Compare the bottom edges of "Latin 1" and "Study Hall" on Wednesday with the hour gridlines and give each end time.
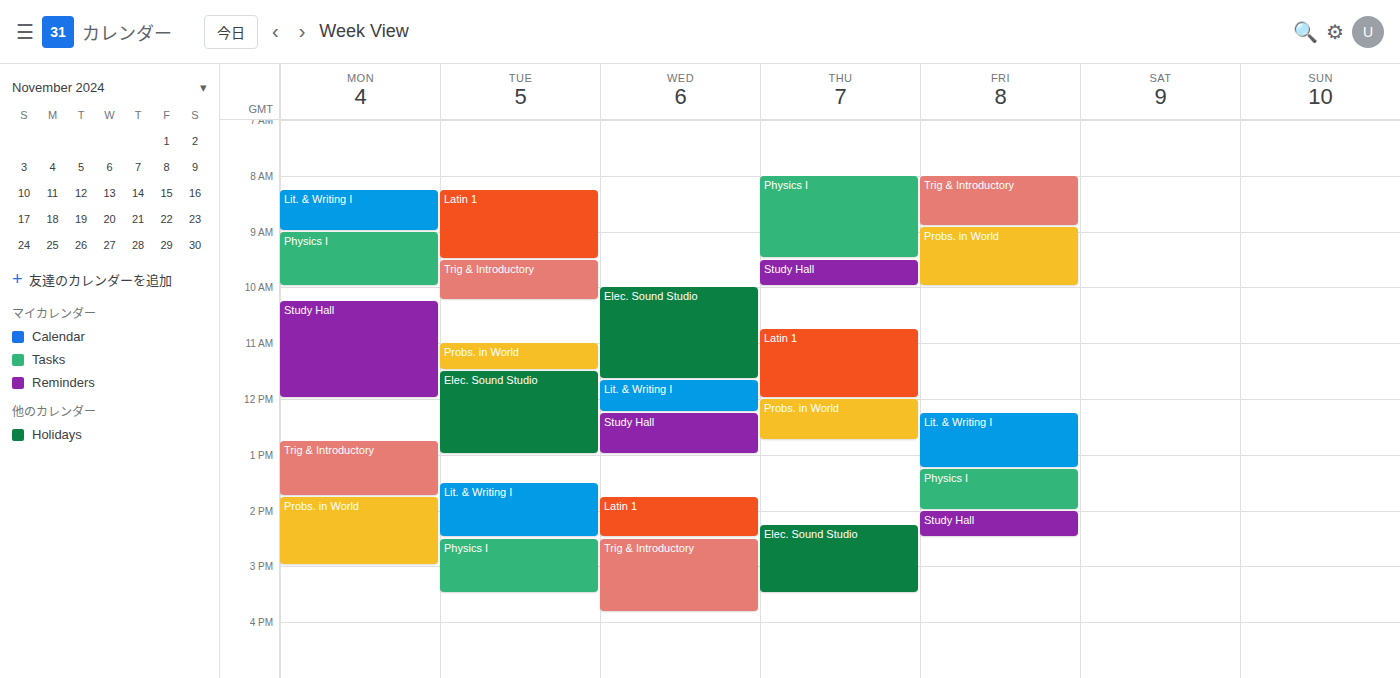
"Latin 1": 14:30, halfway between the 14:00 and 15:00 lines. "Study Hall": 13:00, exactly on the 13:00 line.